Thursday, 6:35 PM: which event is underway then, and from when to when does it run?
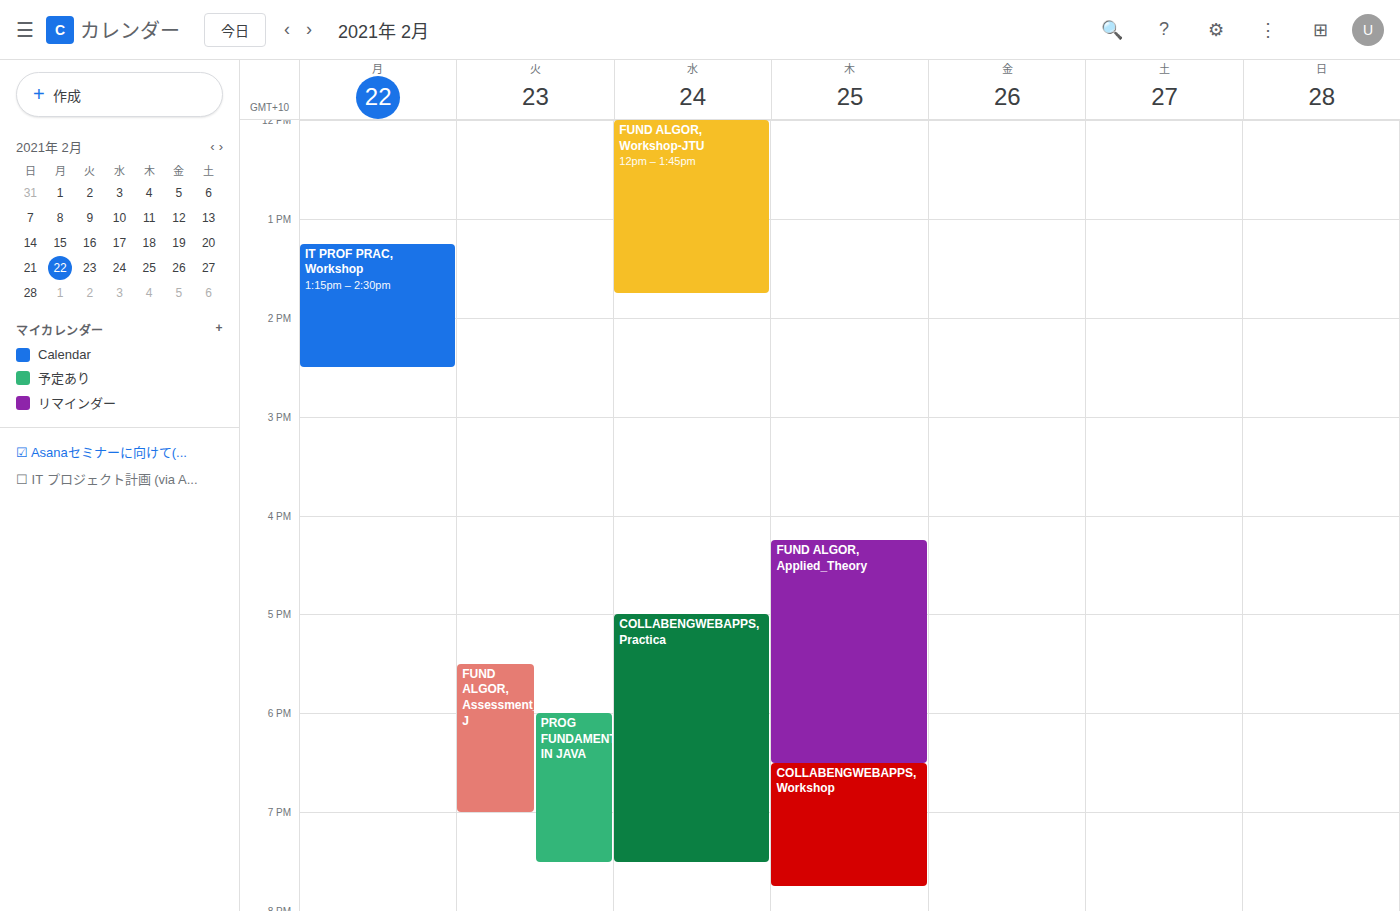
"COLLABENGWEBAPPS, Workshop", 6:30 PM to 7:45 PM